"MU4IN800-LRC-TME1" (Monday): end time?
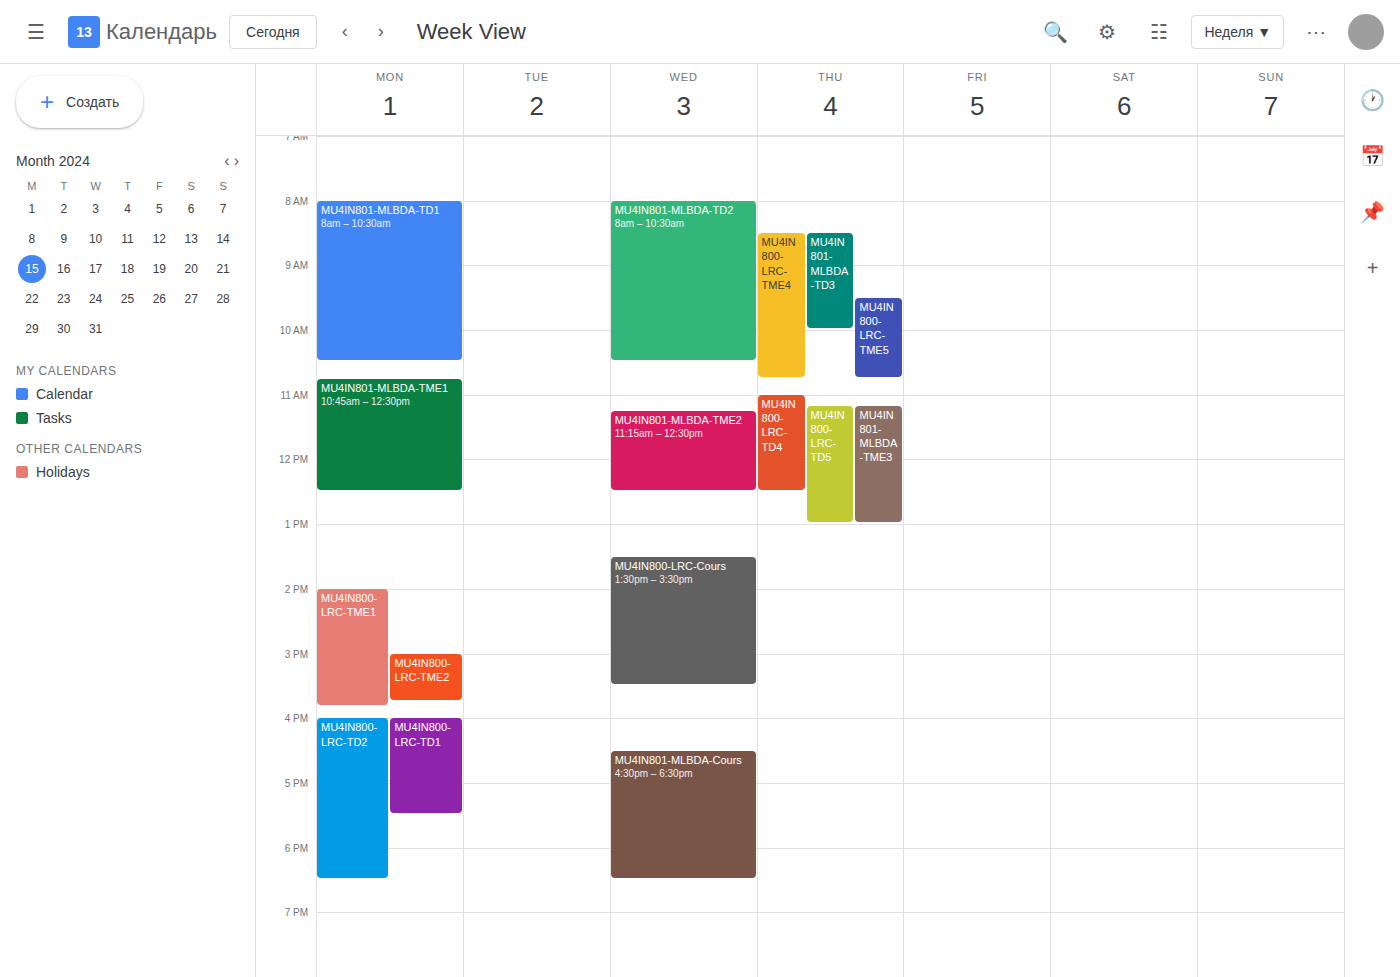
3:50 PM